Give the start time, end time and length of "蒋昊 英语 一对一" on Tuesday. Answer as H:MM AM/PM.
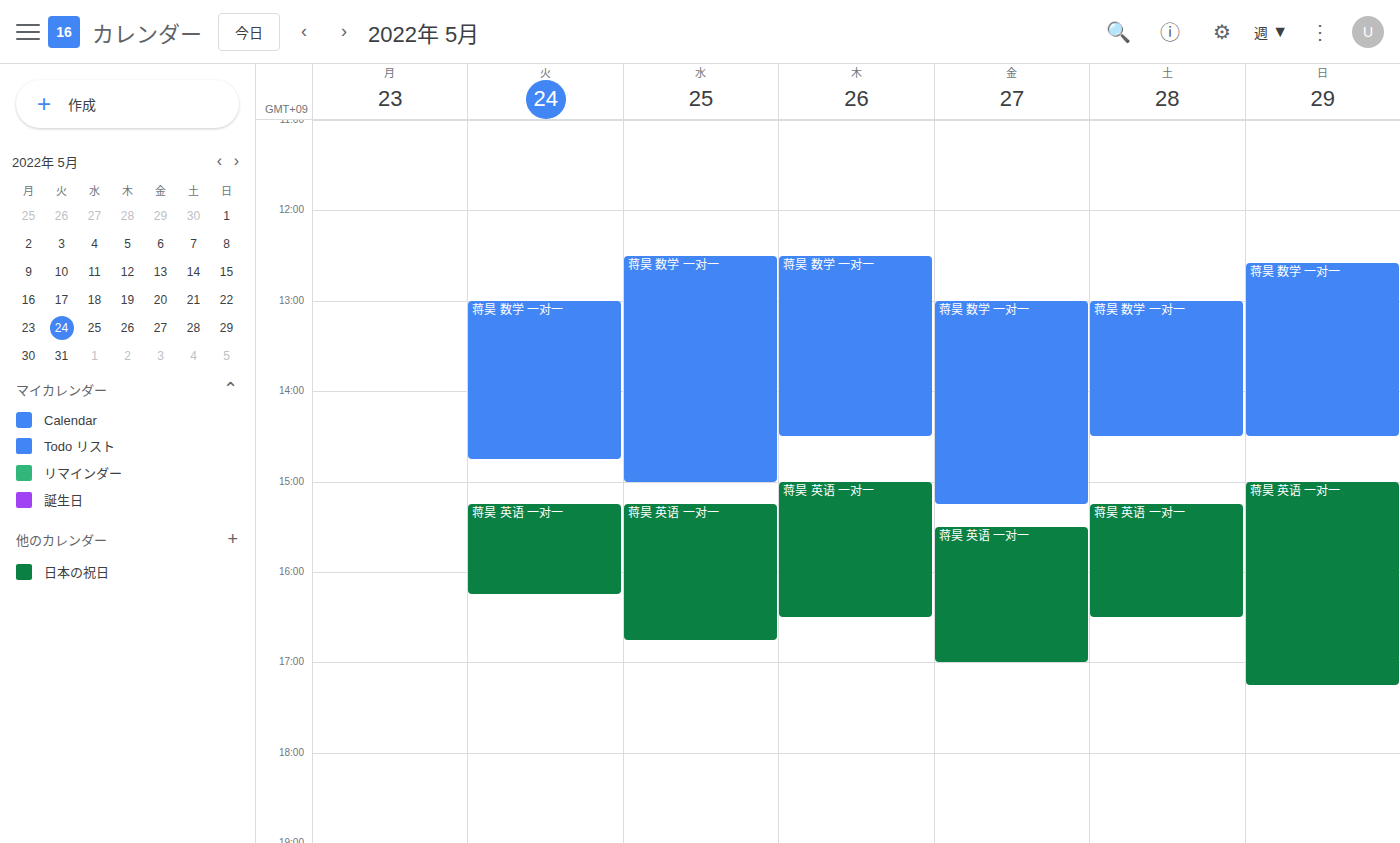
3:15 PM to 4:15 PM, 1 hour